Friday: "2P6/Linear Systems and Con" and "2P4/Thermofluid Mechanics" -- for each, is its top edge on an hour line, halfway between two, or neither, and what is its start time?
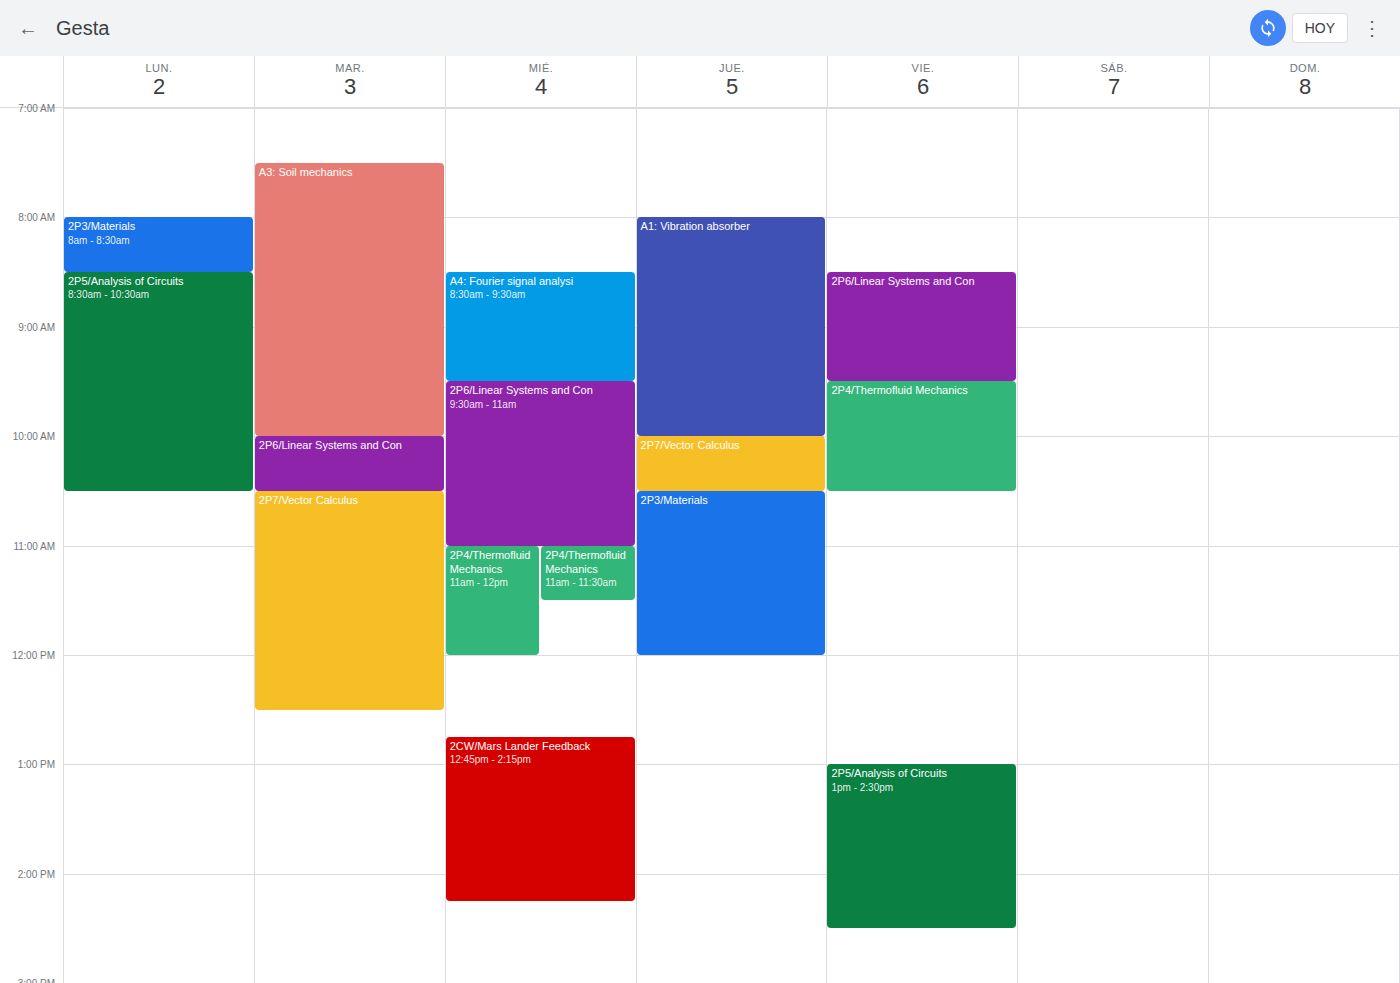
"2P6/Linear Systems and Con": 8:30 AM, halfway between the 8 AM and 9 AM lines. "2P4/Thermofluid Mechanics": 9:30 AM, halfway between the 9 AM and 10 AM lines.